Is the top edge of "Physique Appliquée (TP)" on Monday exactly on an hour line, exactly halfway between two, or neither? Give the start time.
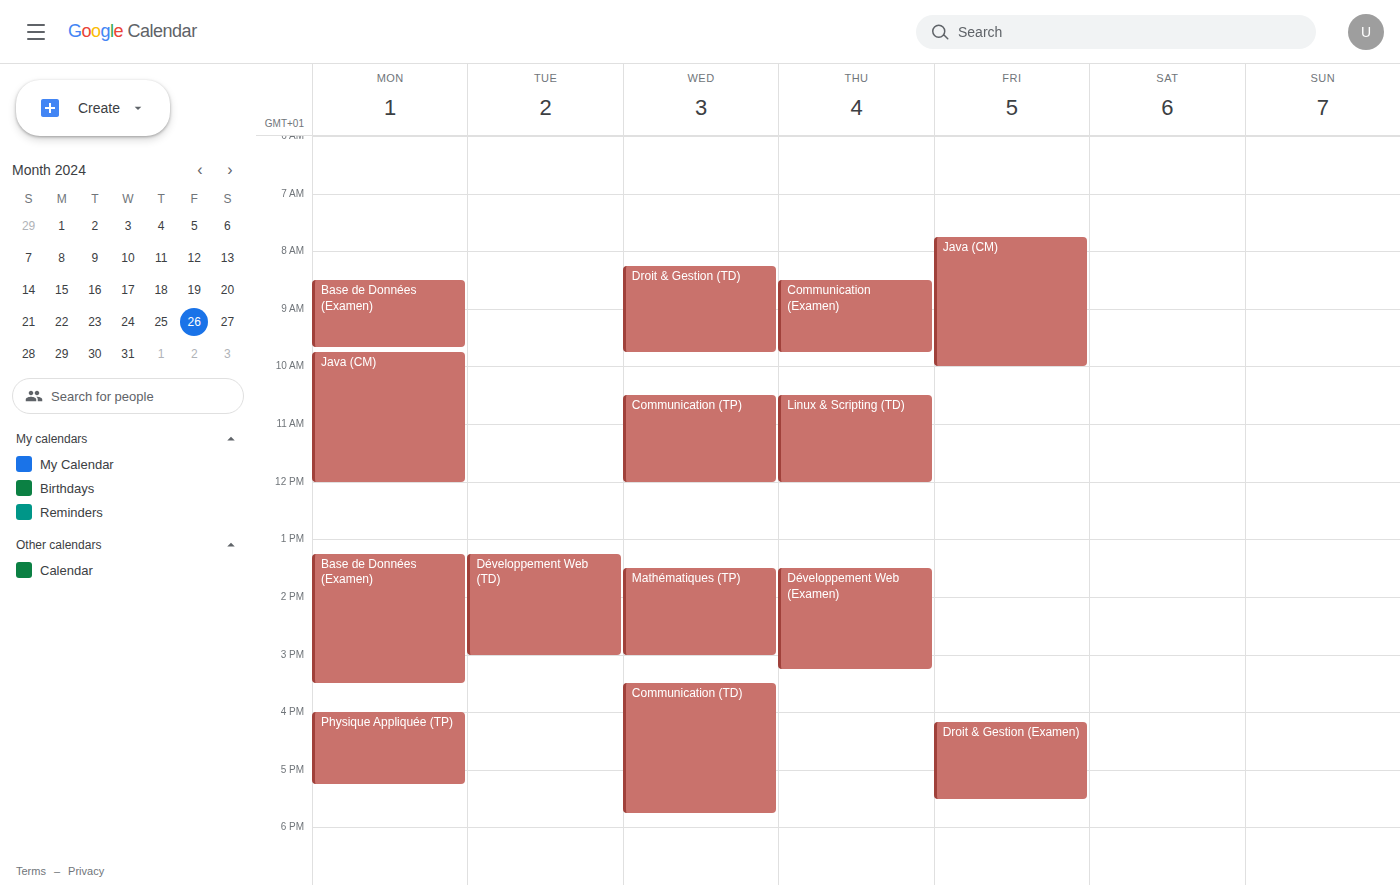
4:00 PM -- exactly on the 4 PM line.